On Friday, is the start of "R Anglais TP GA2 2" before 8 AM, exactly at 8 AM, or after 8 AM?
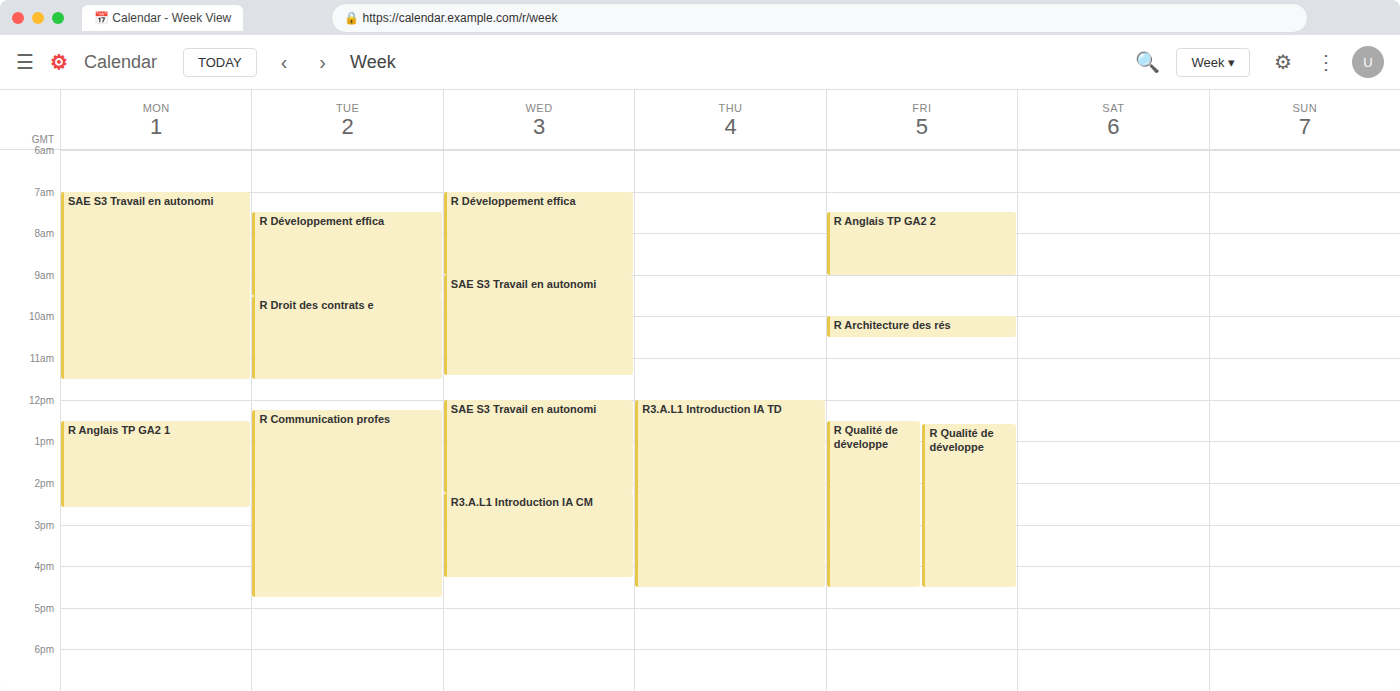
7:30 AM -- before 8 AM, 30 minutes above the 8 AM line.